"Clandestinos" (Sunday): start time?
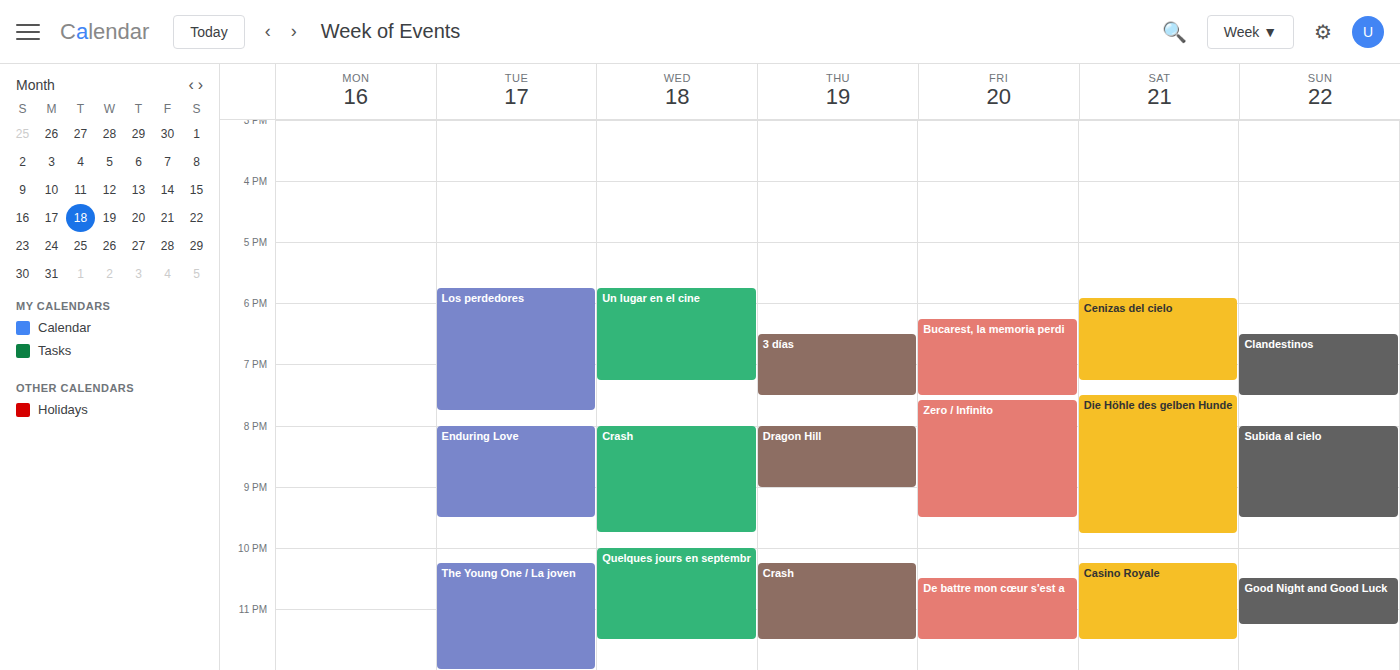
6:30 PM